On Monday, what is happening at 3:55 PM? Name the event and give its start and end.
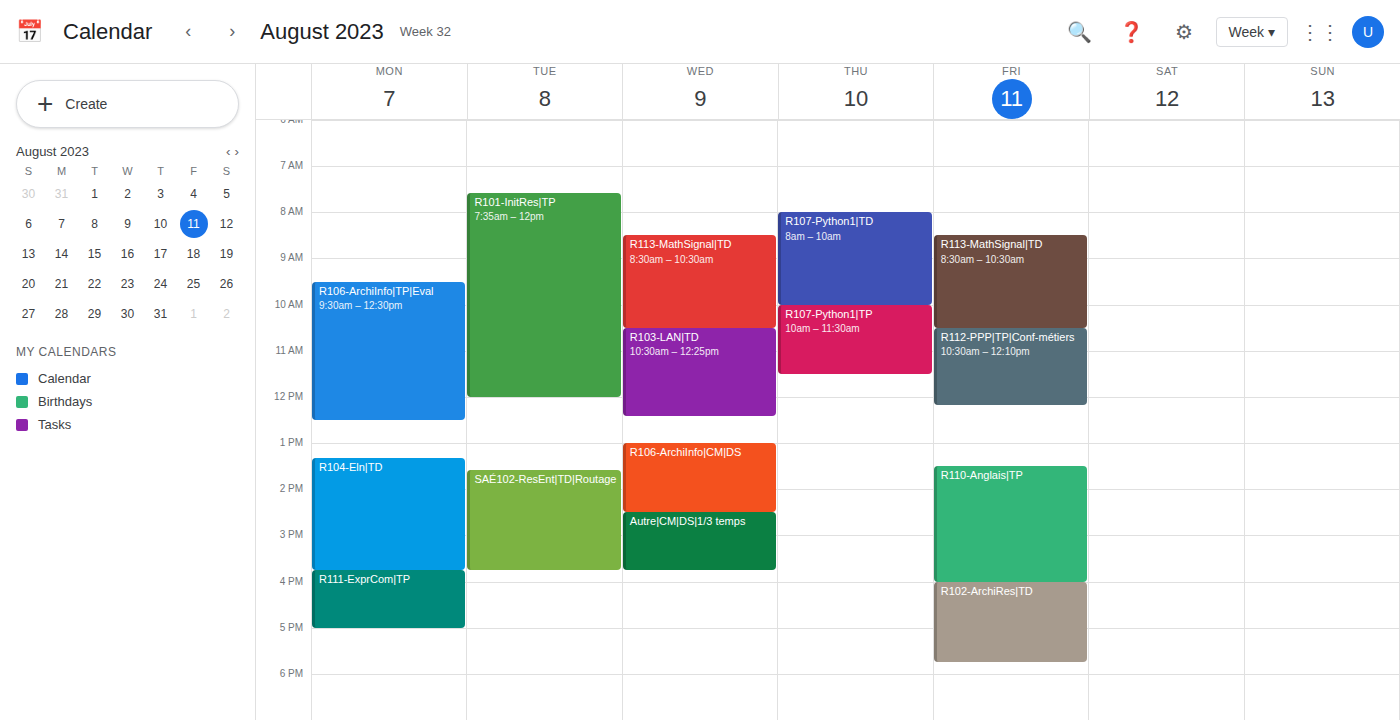
"R111-ExprCom|TP", 3:45 PM to 5:00 PM